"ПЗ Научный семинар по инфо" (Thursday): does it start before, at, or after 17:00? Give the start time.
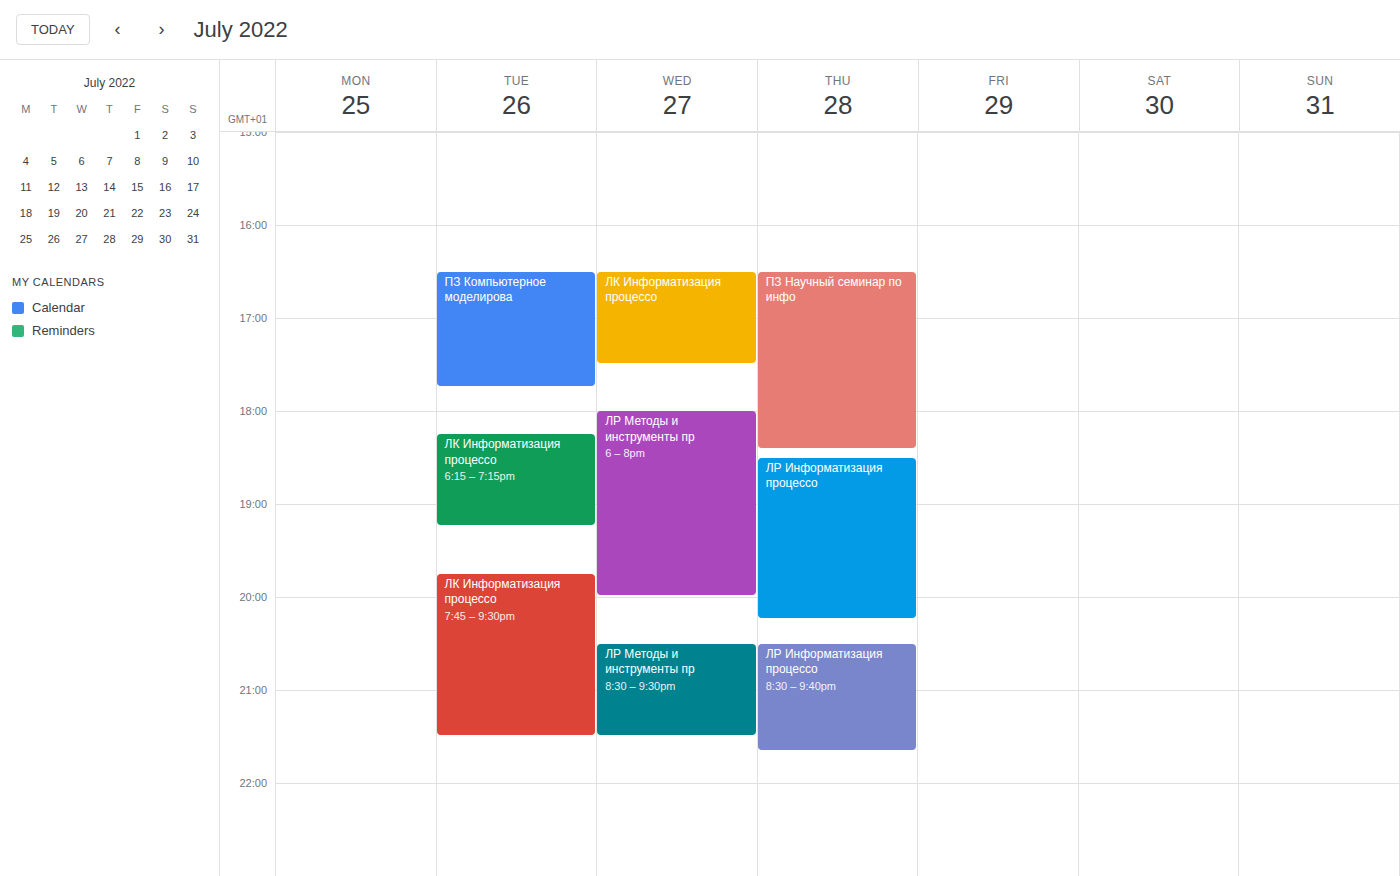
16:30 -- before 17:00, 30 minutes above the 17:00 line.